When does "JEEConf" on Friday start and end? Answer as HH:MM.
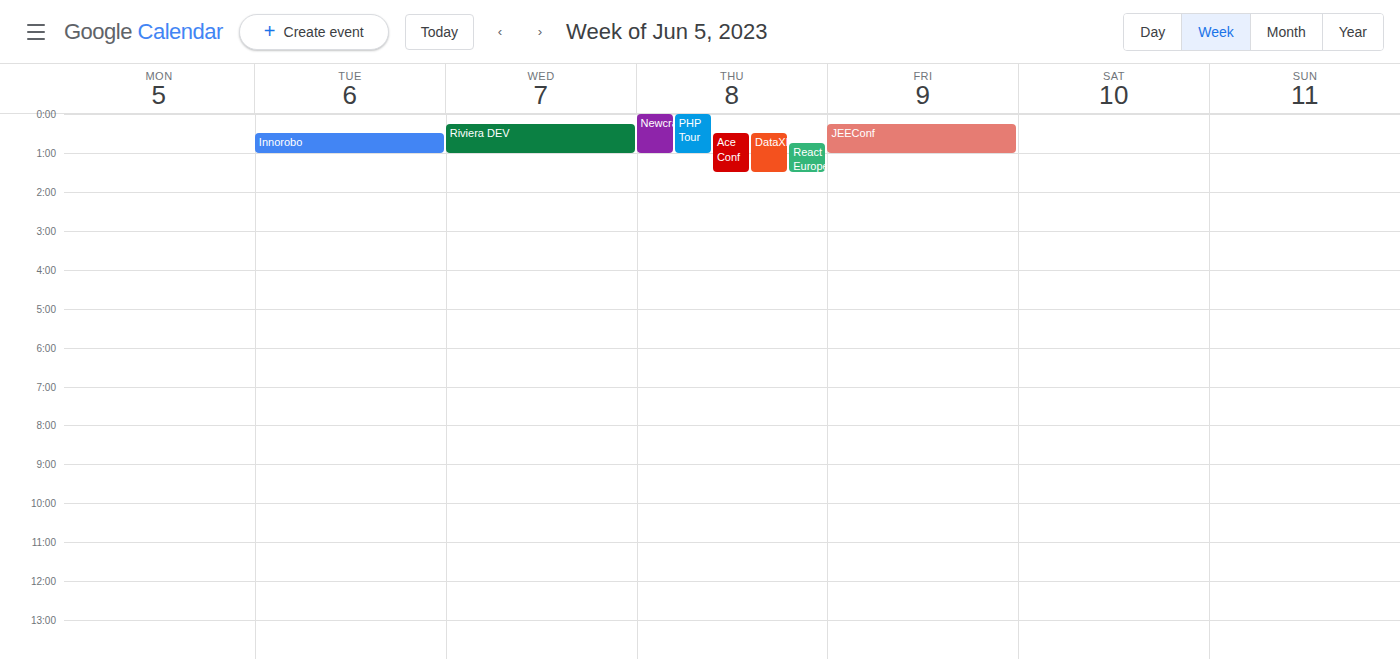
00:15 to 01:00